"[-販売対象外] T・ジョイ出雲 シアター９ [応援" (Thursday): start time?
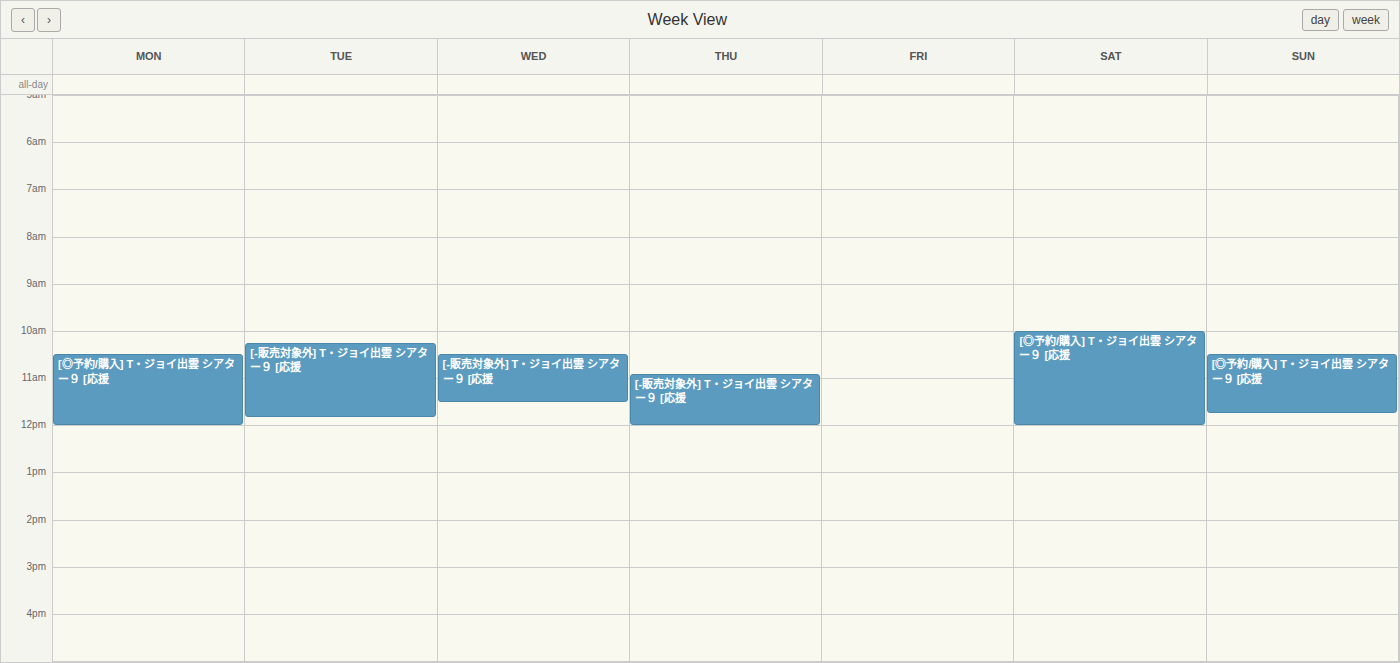
10:55 AM